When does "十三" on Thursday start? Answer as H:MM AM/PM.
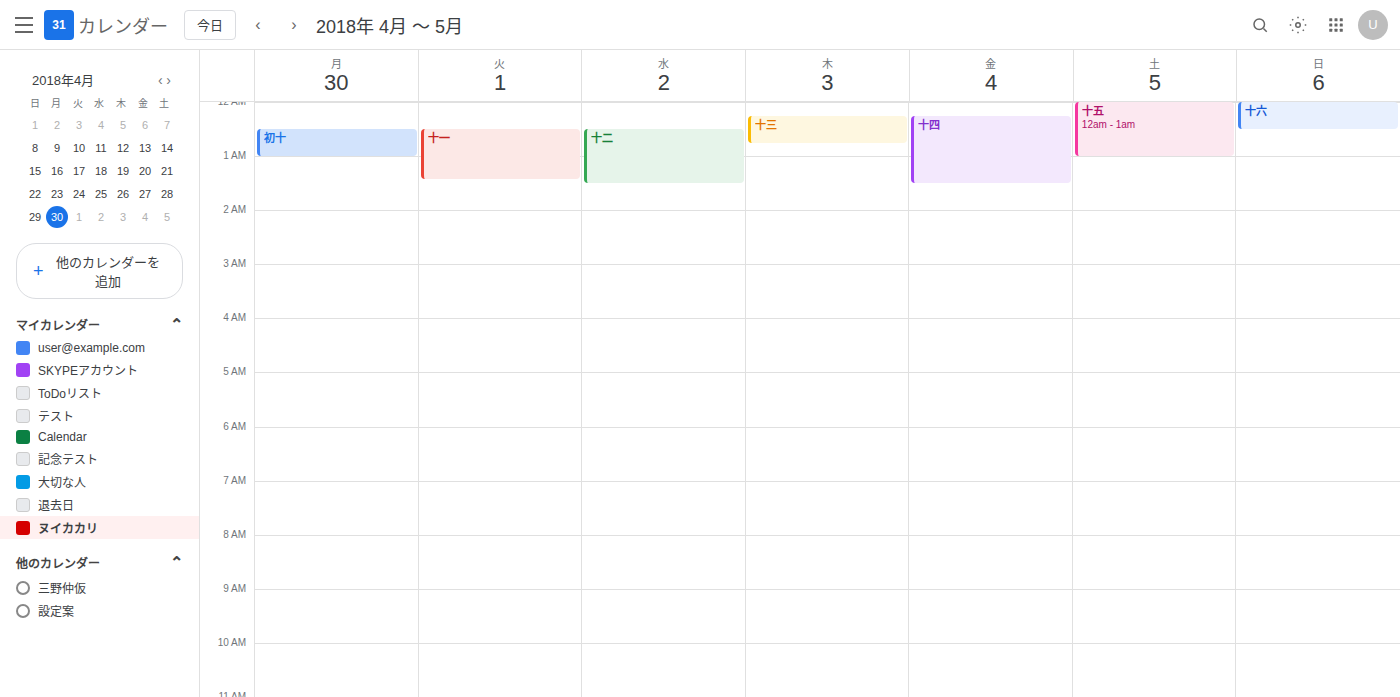
12:15 AM